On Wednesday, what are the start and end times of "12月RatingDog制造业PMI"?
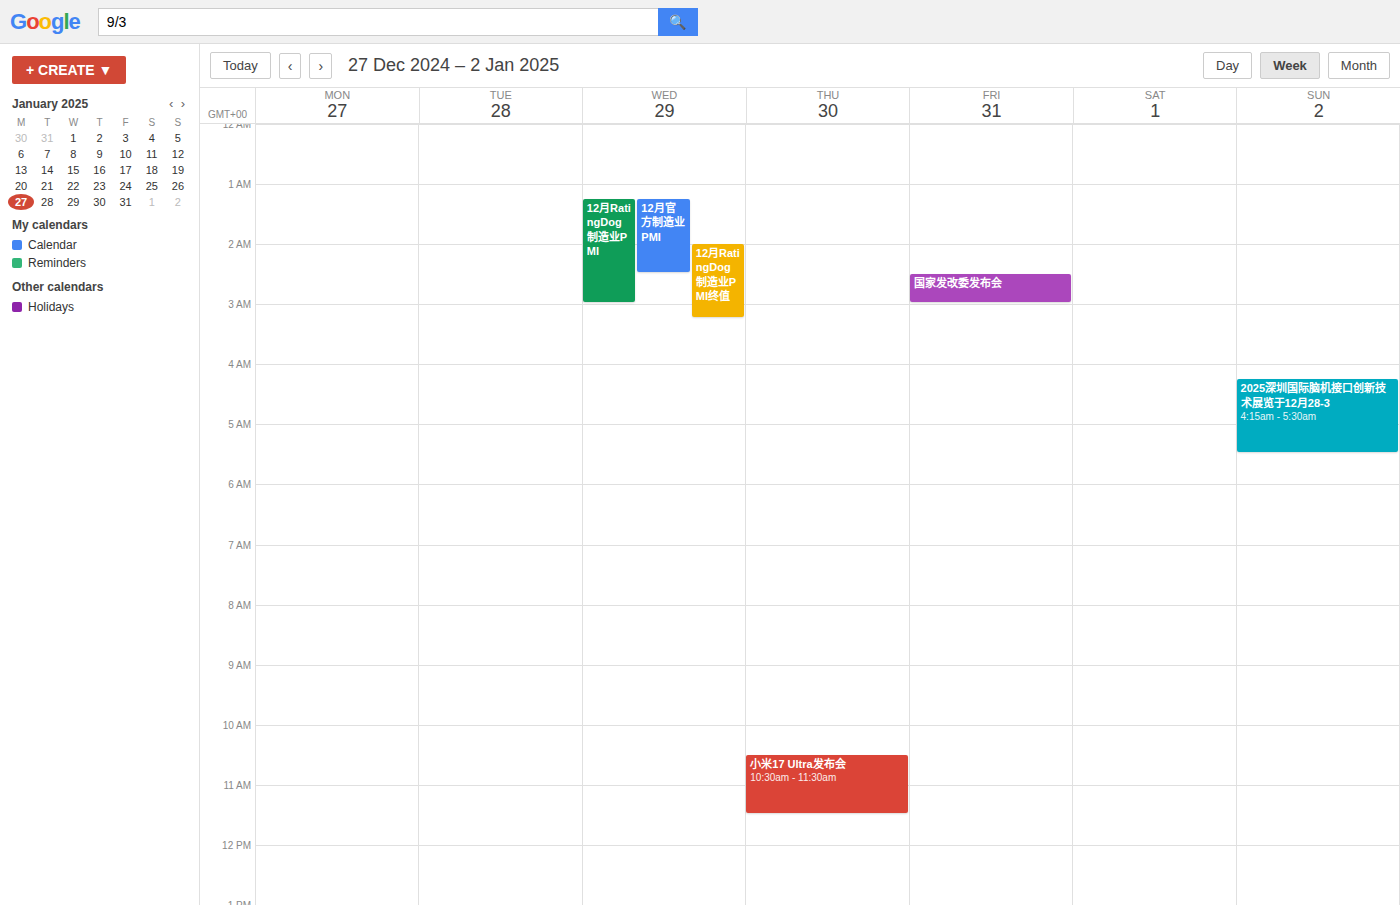
1:15 AM to 3:00 AM